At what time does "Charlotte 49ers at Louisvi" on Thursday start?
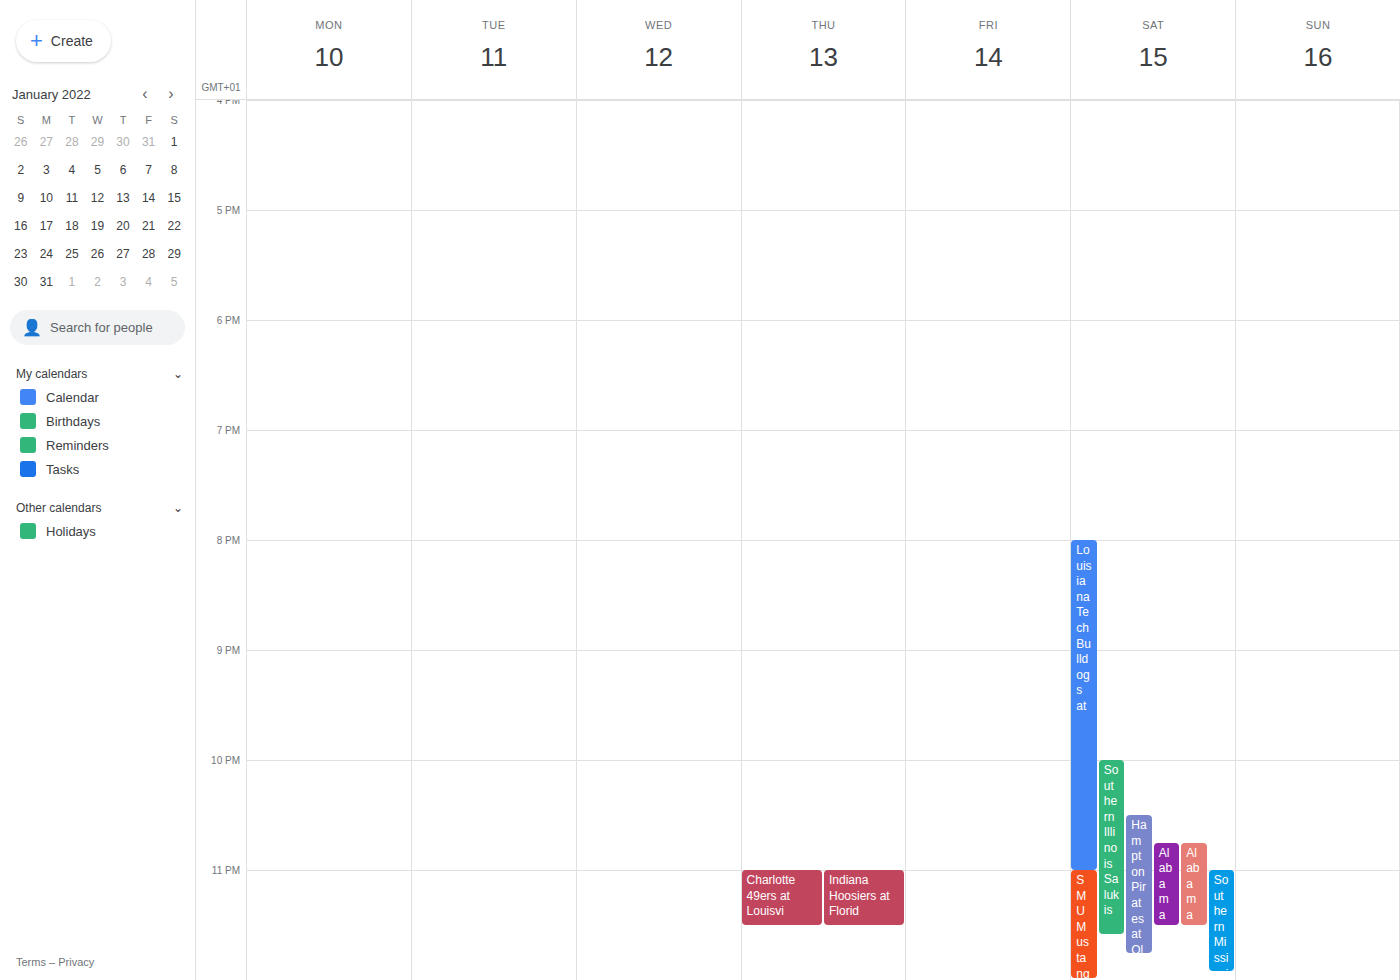
11:00 PM